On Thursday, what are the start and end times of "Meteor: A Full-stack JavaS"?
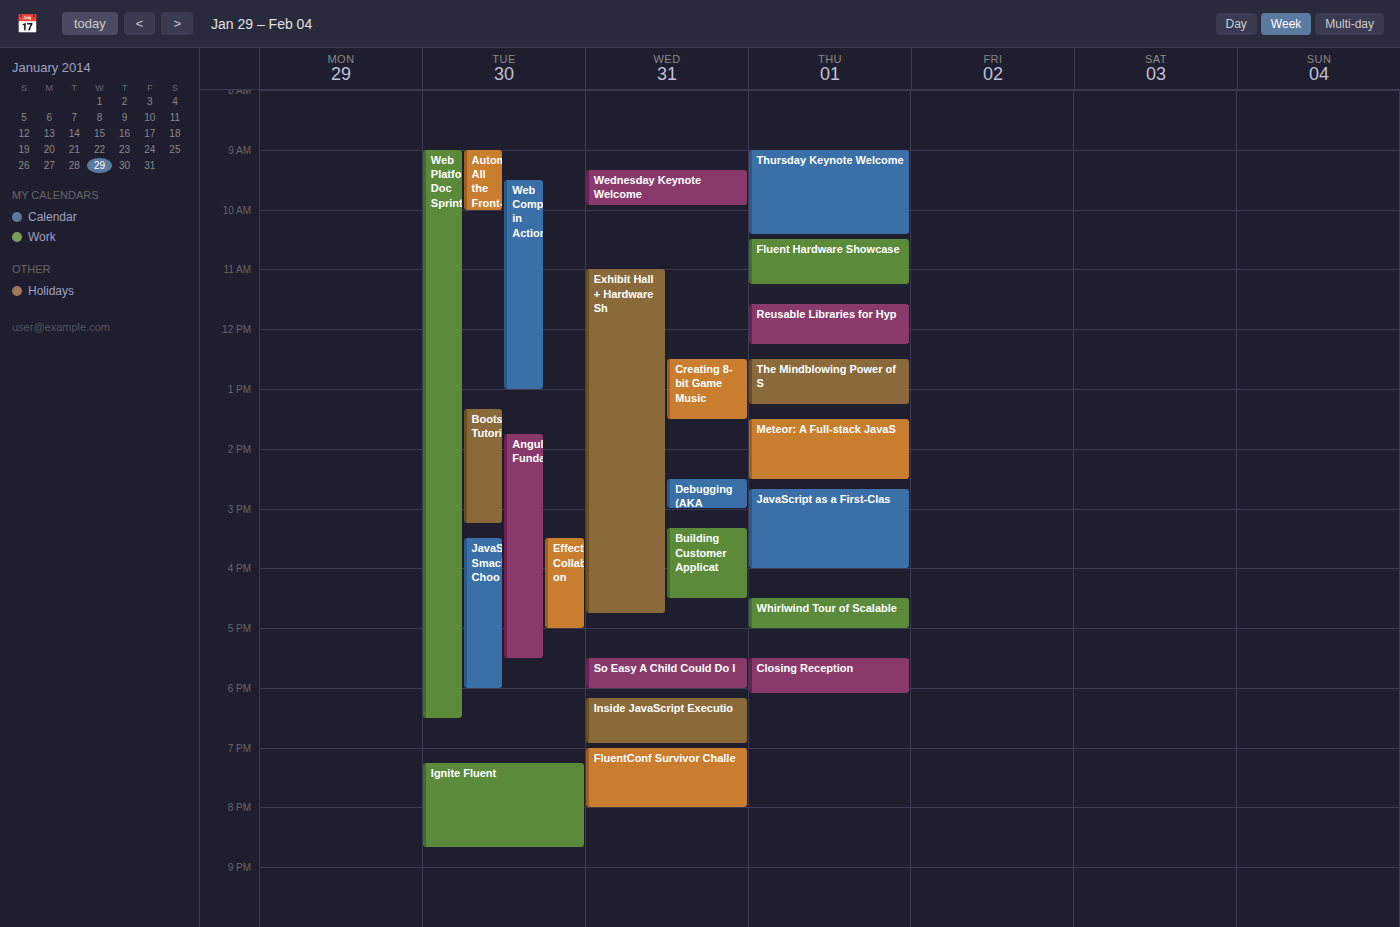
1:30 PM to 2:30 PM